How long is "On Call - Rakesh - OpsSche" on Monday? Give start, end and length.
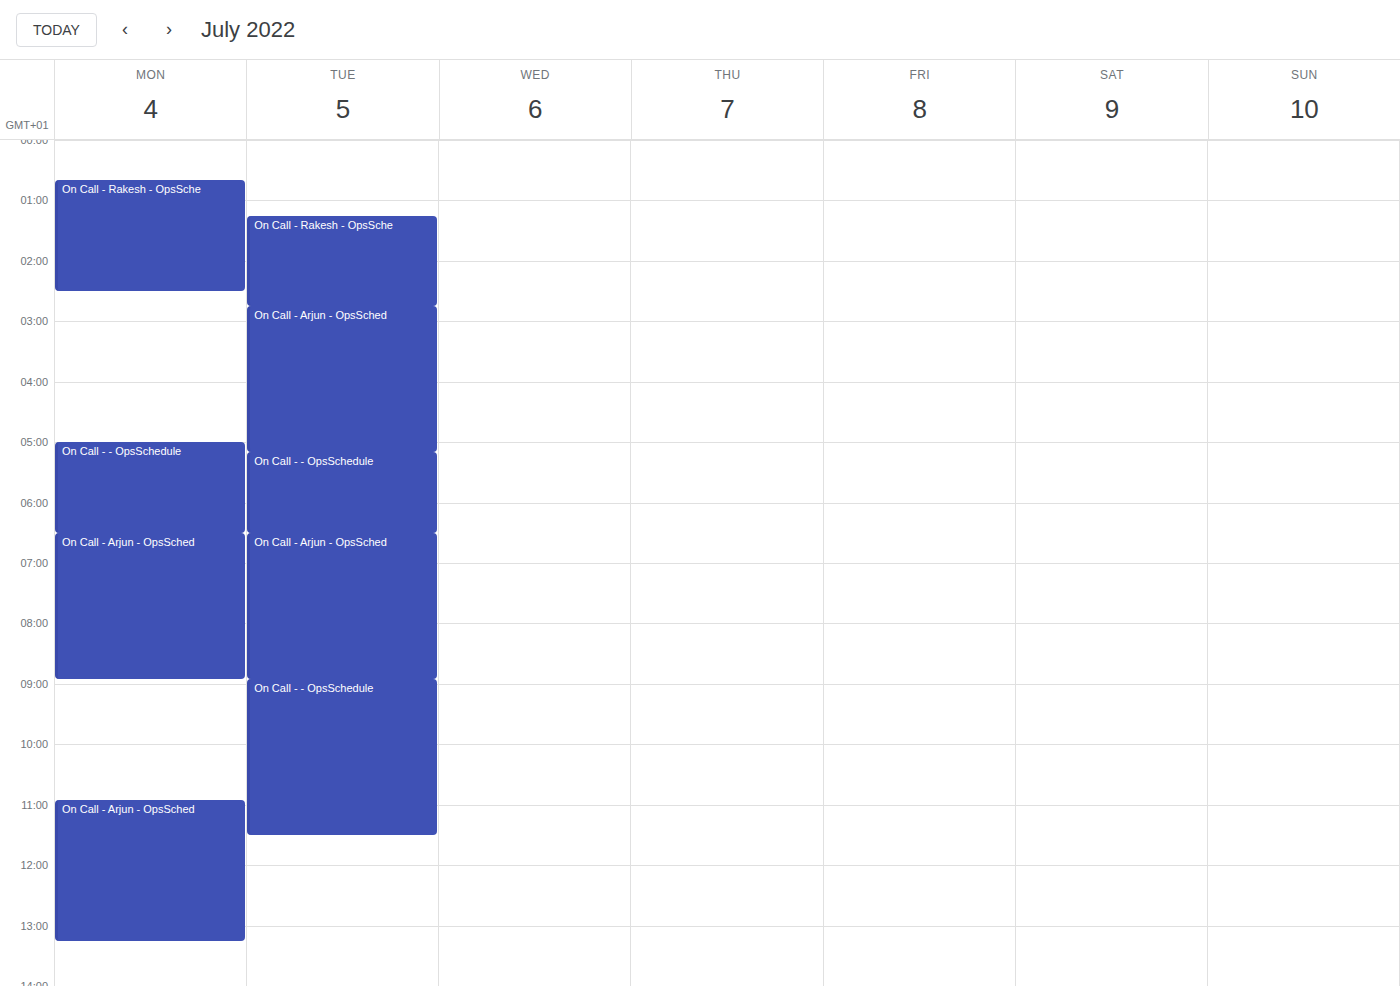
12:40 AM to 2:30 AM, 1 hour 50 minutes